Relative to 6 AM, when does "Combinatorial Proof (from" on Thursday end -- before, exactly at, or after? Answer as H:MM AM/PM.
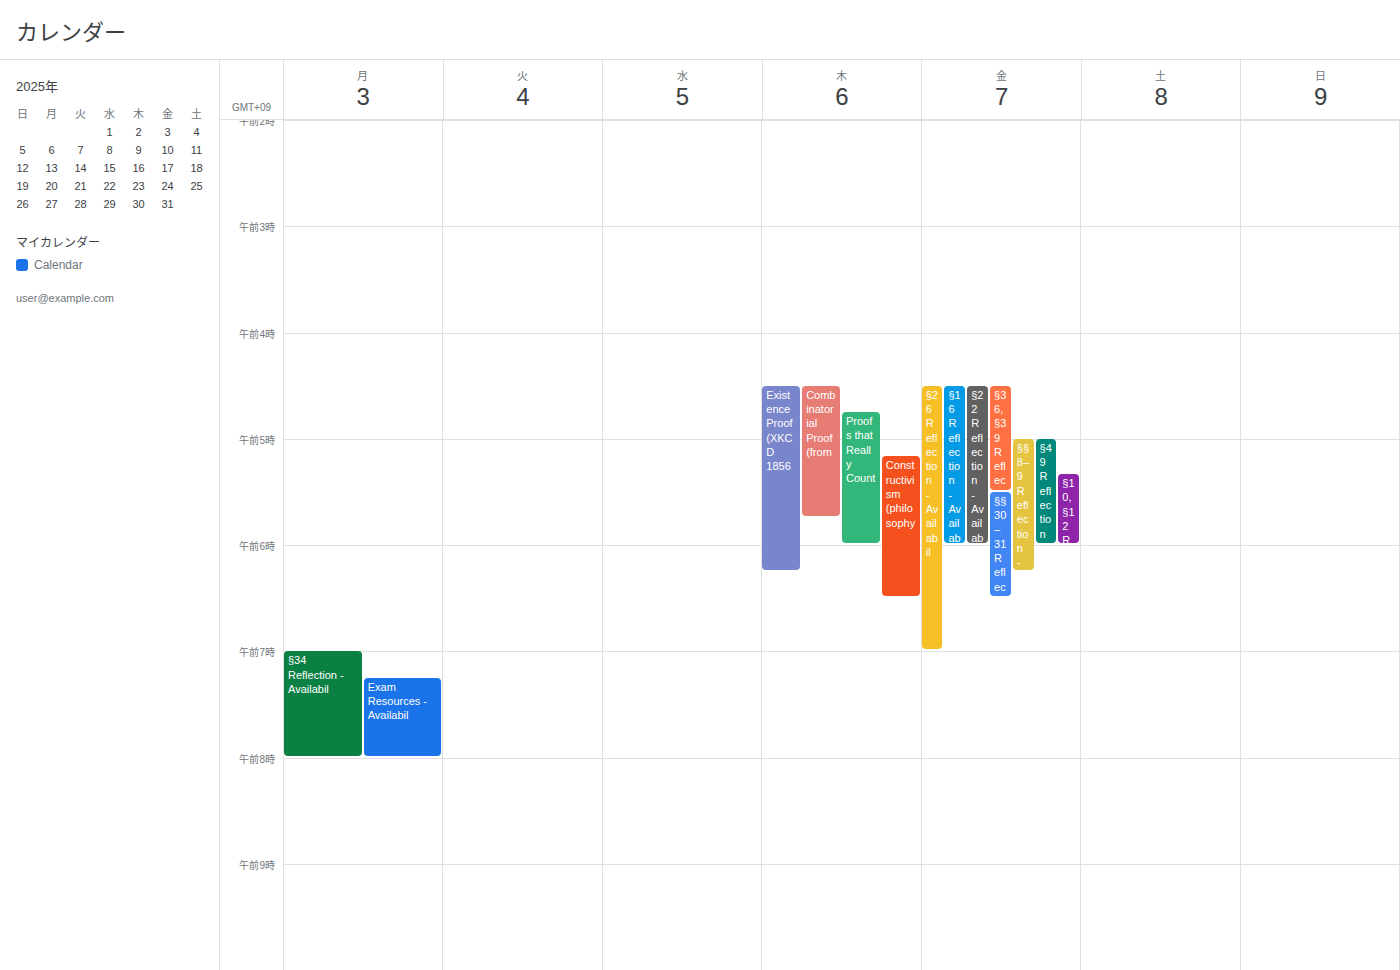
5:45 AM -- before 6 AM, 15 minutes above the 6 AM line.